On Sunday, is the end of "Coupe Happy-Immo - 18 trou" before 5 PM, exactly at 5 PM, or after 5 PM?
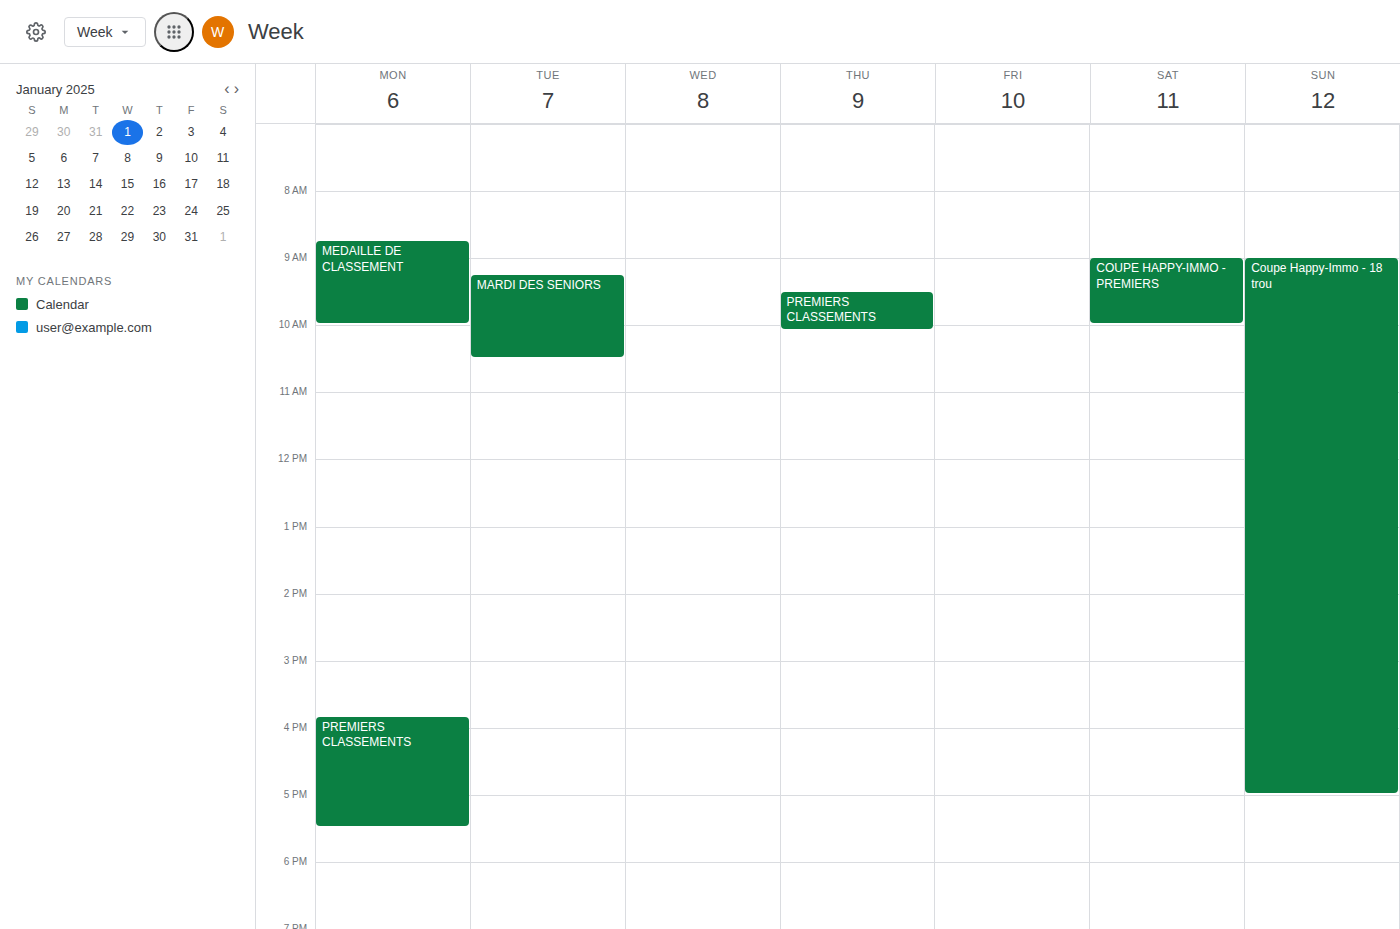
5:00 PM -- exactly at 5 PM, on the 5 PM line.